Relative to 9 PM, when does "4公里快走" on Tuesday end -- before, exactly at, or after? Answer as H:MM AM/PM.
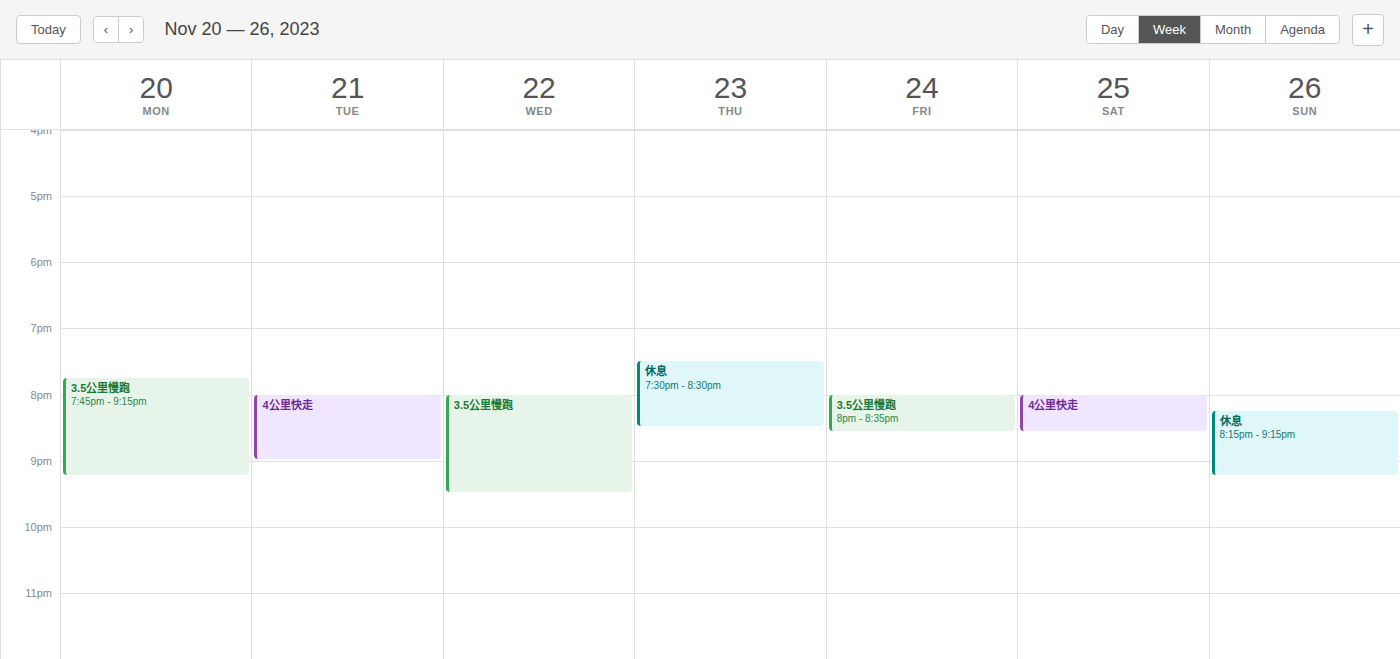
9:00 PM -- exactly at 9 PM, on the 9 PM line.